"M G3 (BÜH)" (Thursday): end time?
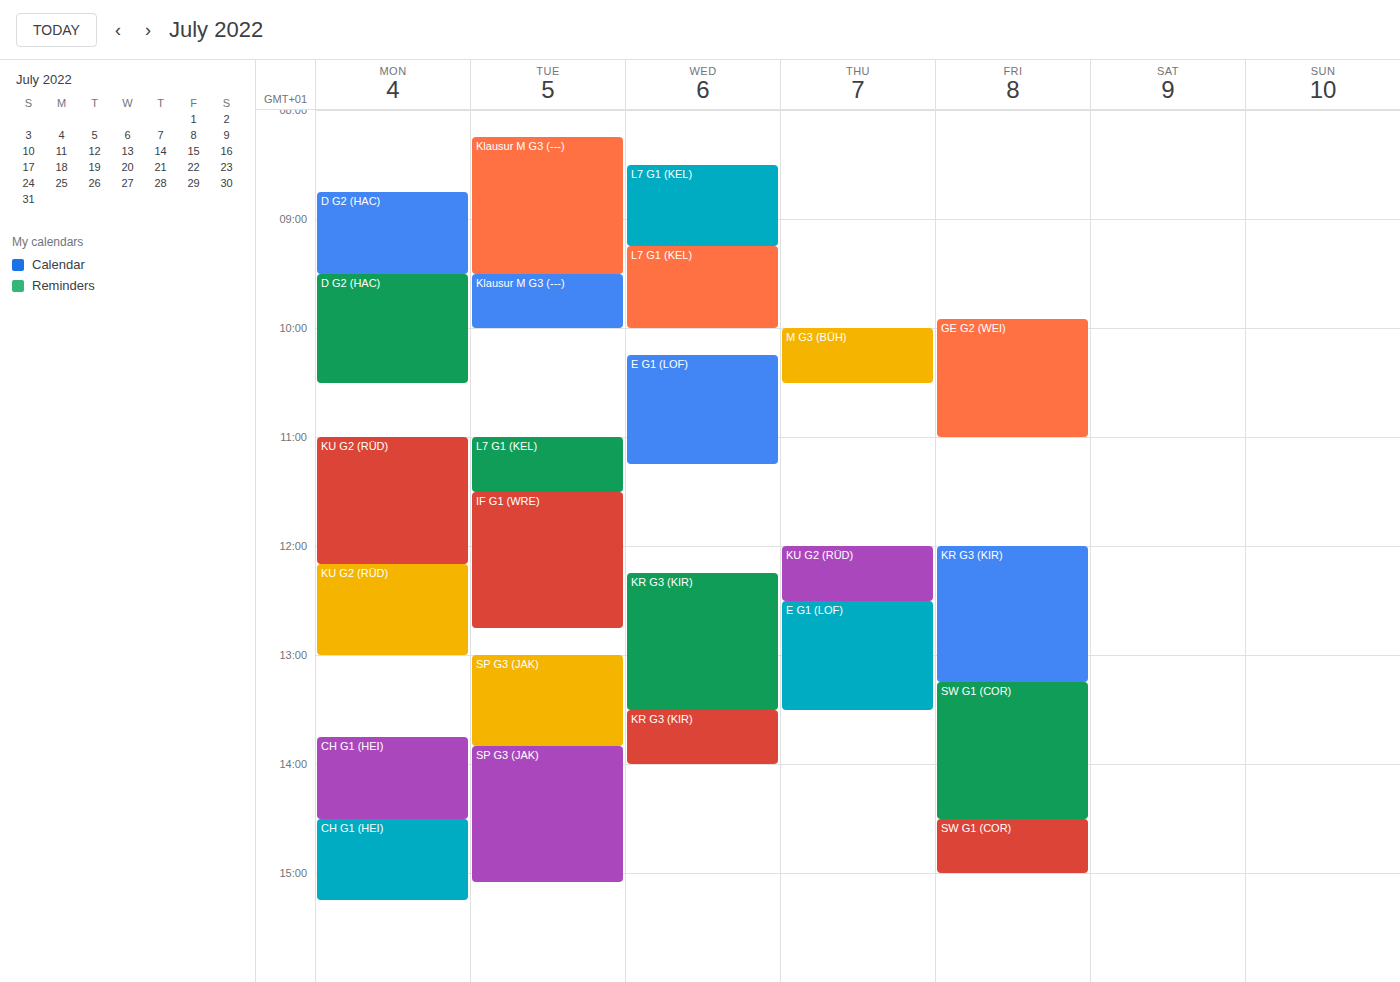
10:30 AM